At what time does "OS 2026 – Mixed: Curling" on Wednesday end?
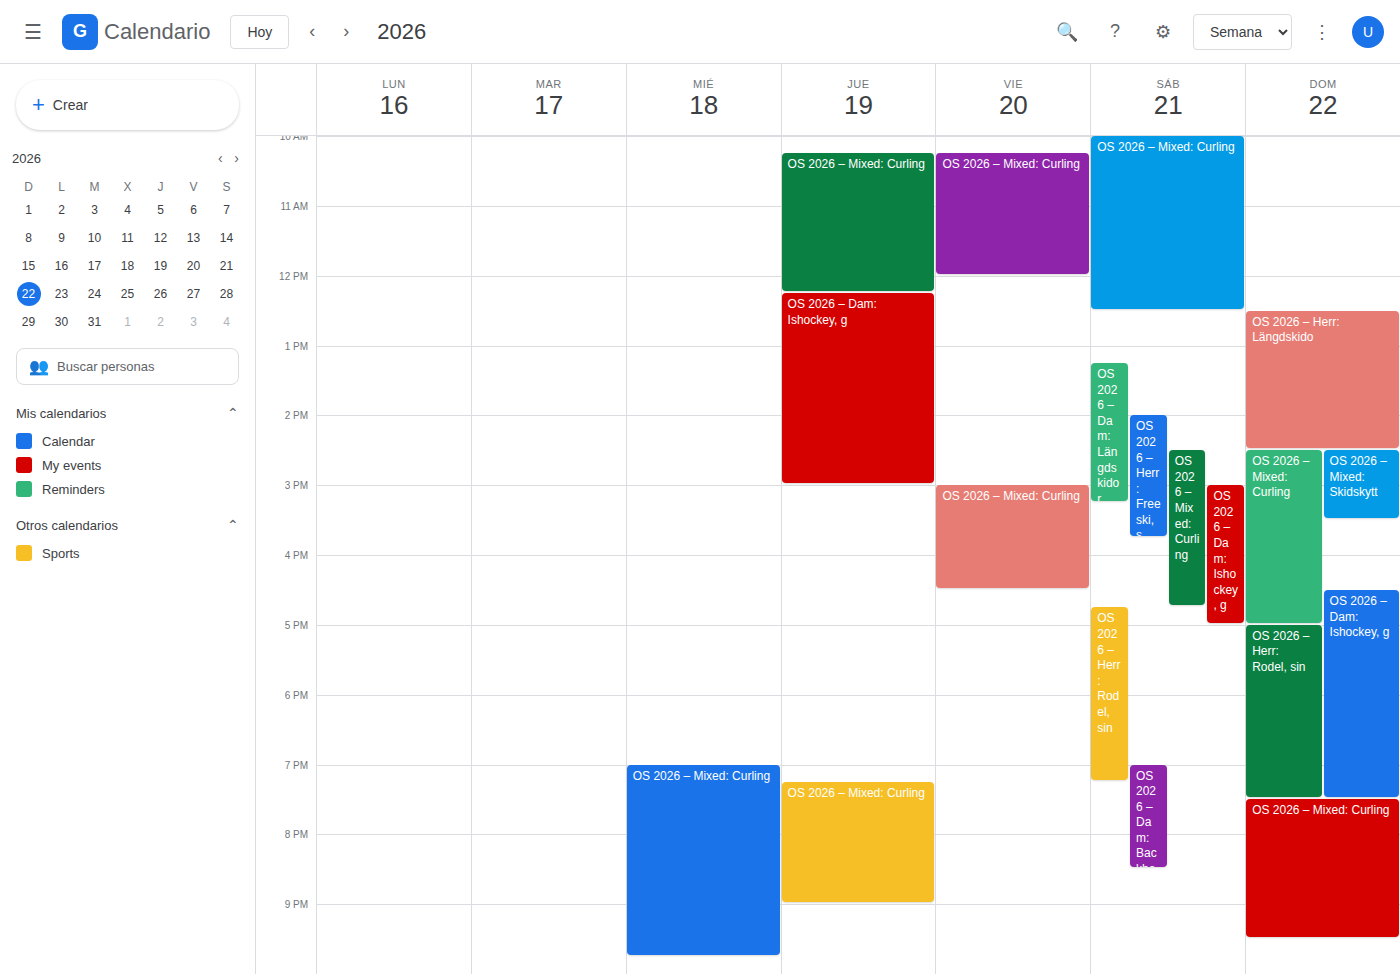
9:45 PM